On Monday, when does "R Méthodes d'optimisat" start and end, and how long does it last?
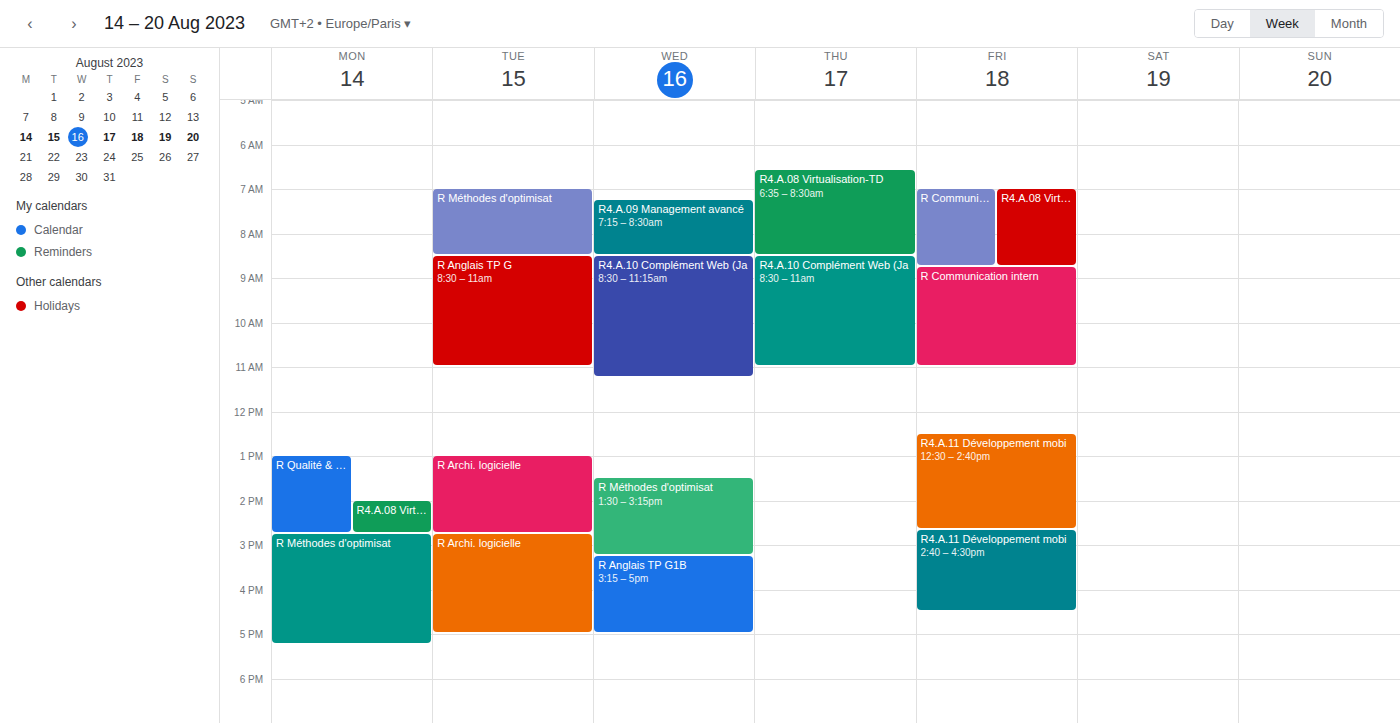
2:45 PM to 5:15 PM, 2 hours 30 minutes